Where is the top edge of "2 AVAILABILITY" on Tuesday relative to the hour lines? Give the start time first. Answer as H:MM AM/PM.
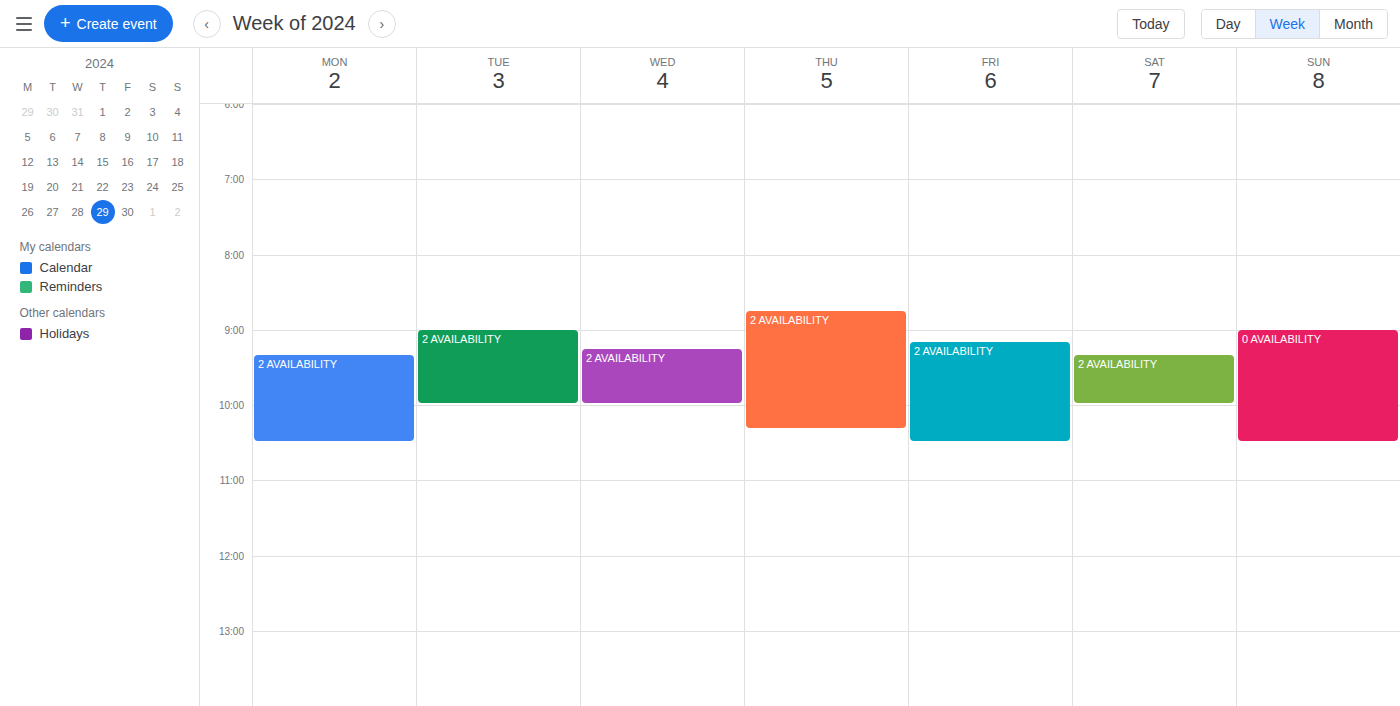
9:00 AM -- exactly on the 9 AM line.